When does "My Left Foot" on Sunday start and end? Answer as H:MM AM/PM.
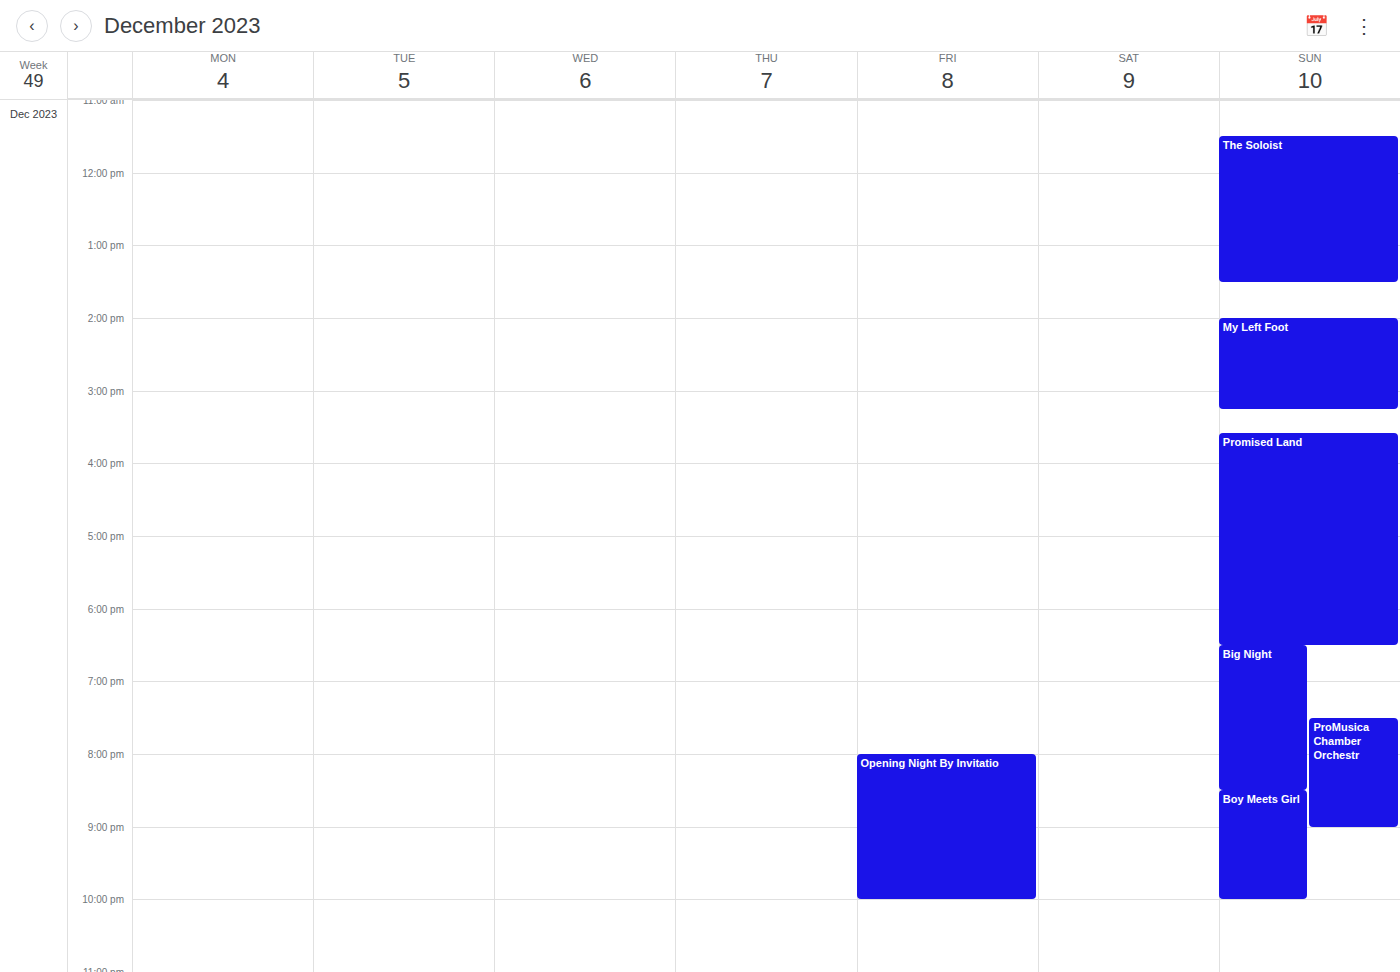
2:00 PM to 3:15 PM